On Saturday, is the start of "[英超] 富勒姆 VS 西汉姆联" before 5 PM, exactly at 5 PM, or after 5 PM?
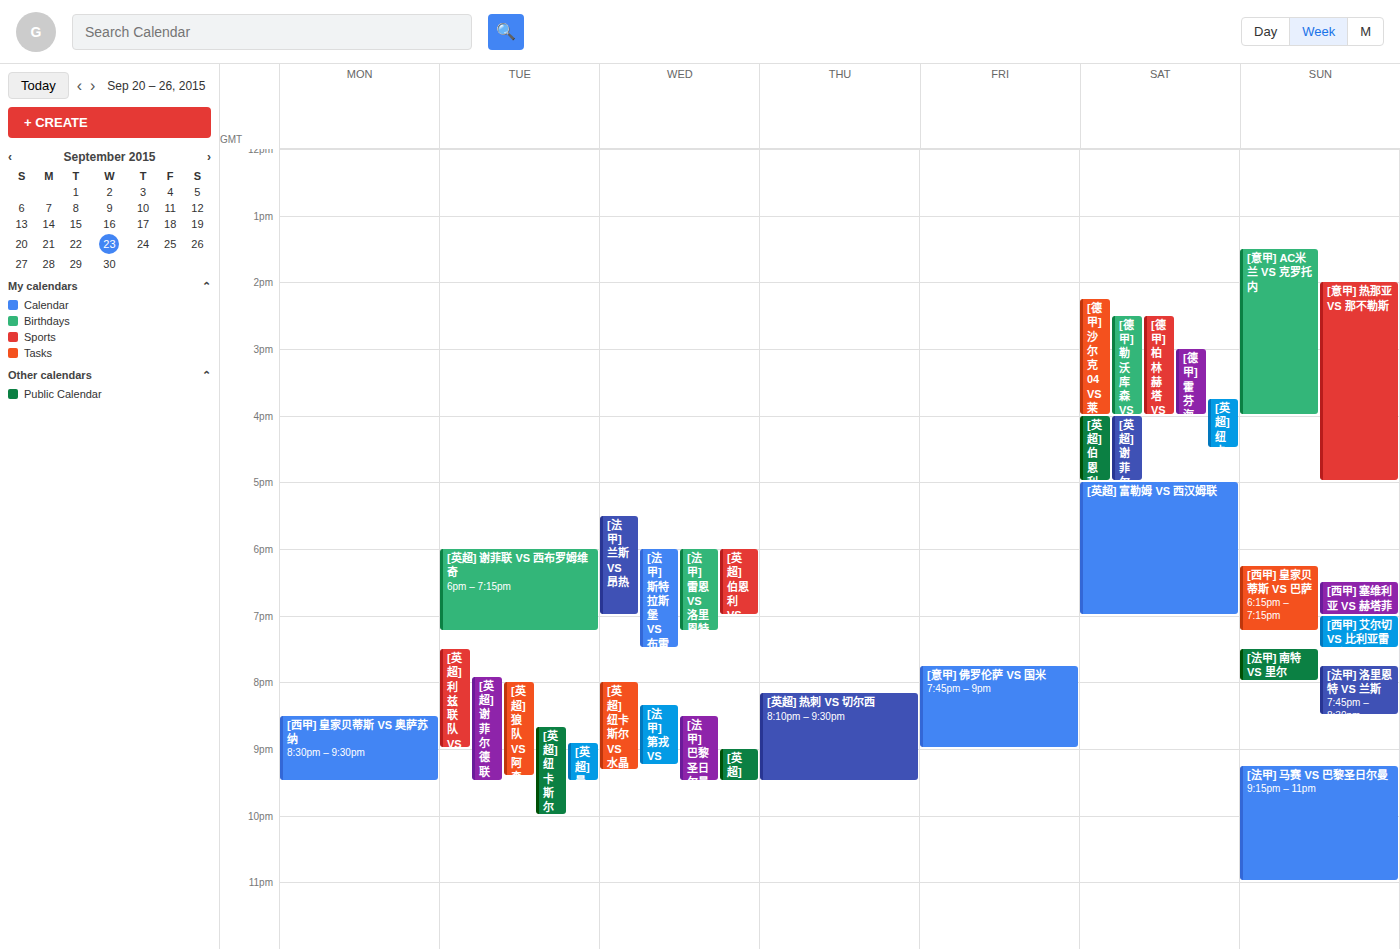
5:00 PM -- exactly at 5 PM, on the 5 PM line.